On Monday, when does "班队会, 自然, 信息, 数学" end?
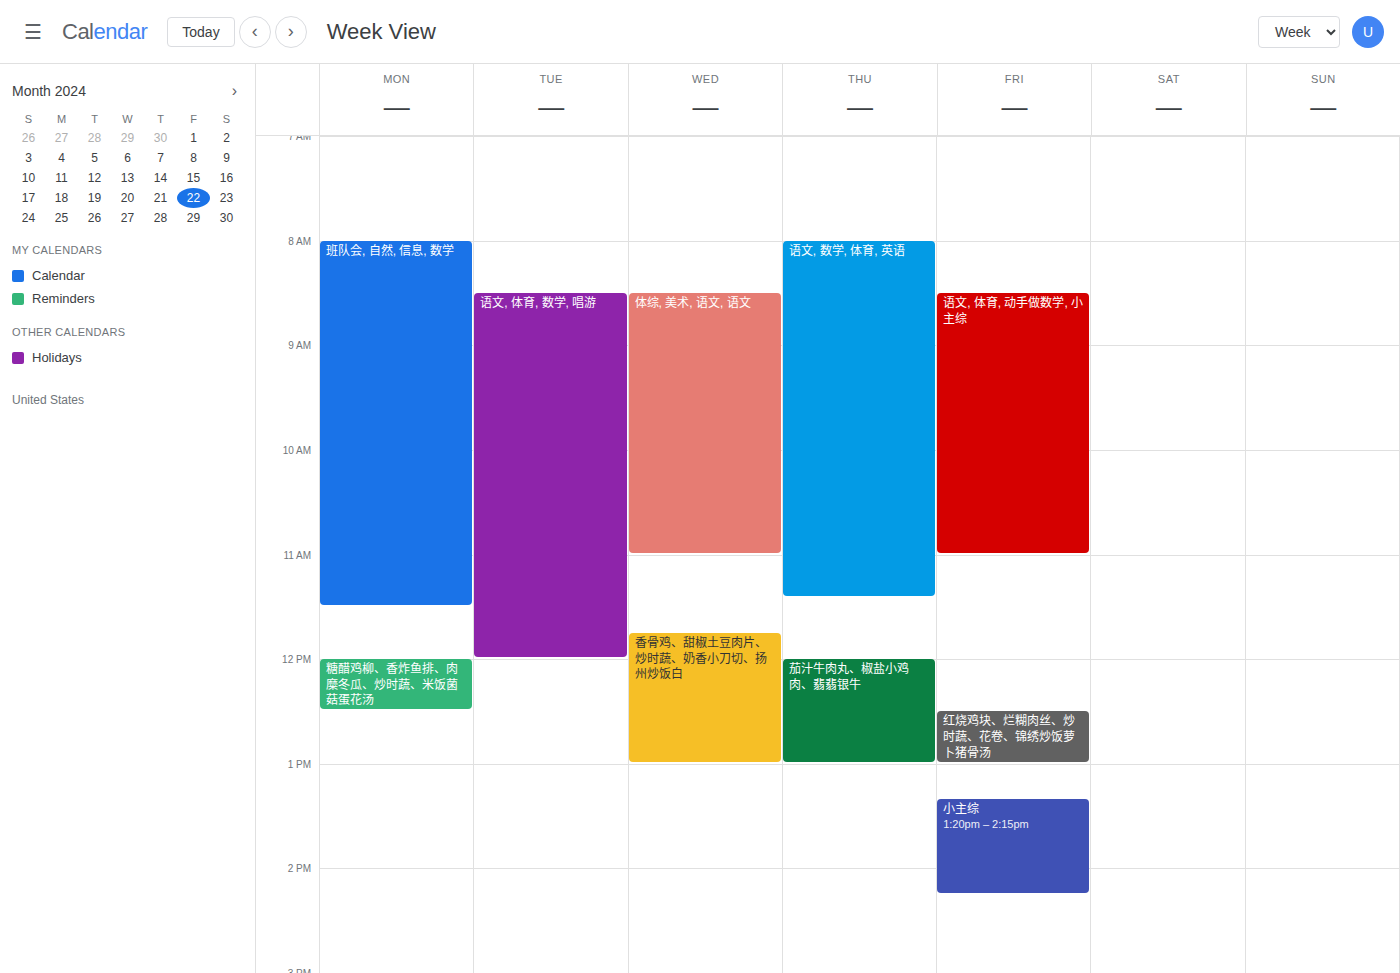
11:30 AM